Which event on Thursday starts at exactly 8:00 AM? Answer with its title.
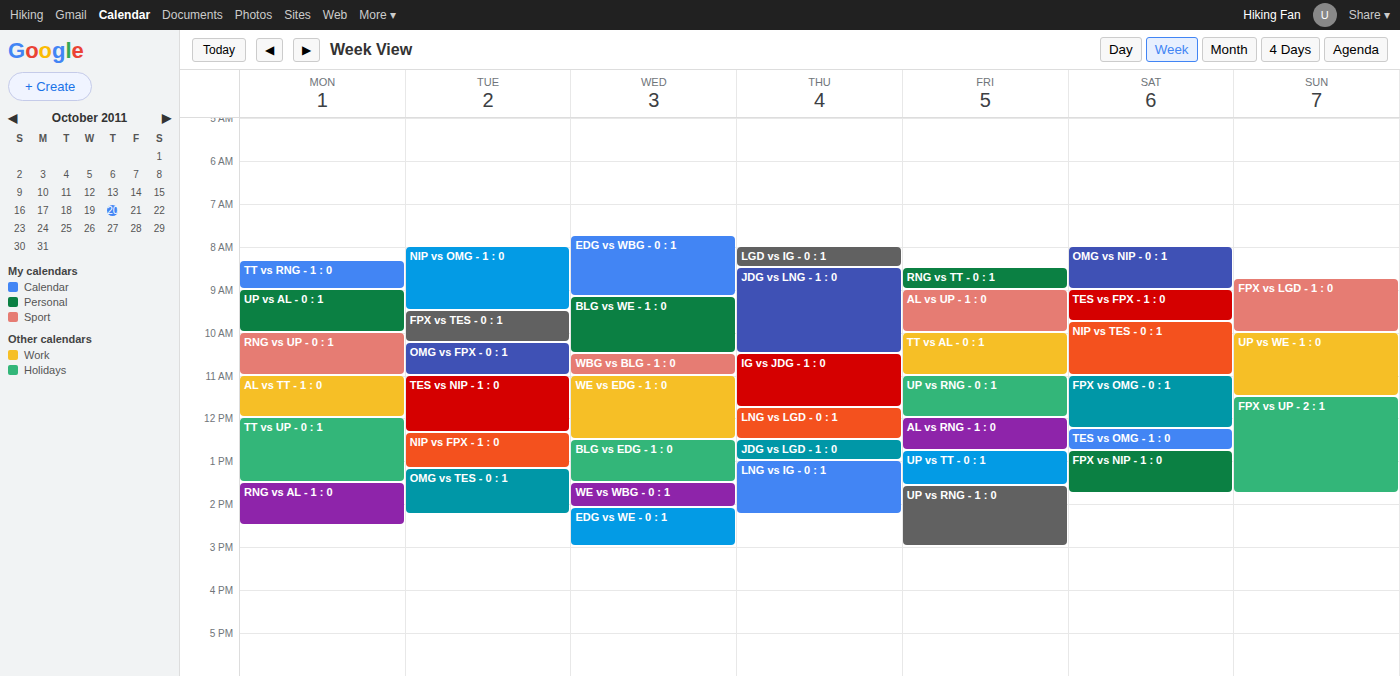
"LGD vs IG - 0 : 1"